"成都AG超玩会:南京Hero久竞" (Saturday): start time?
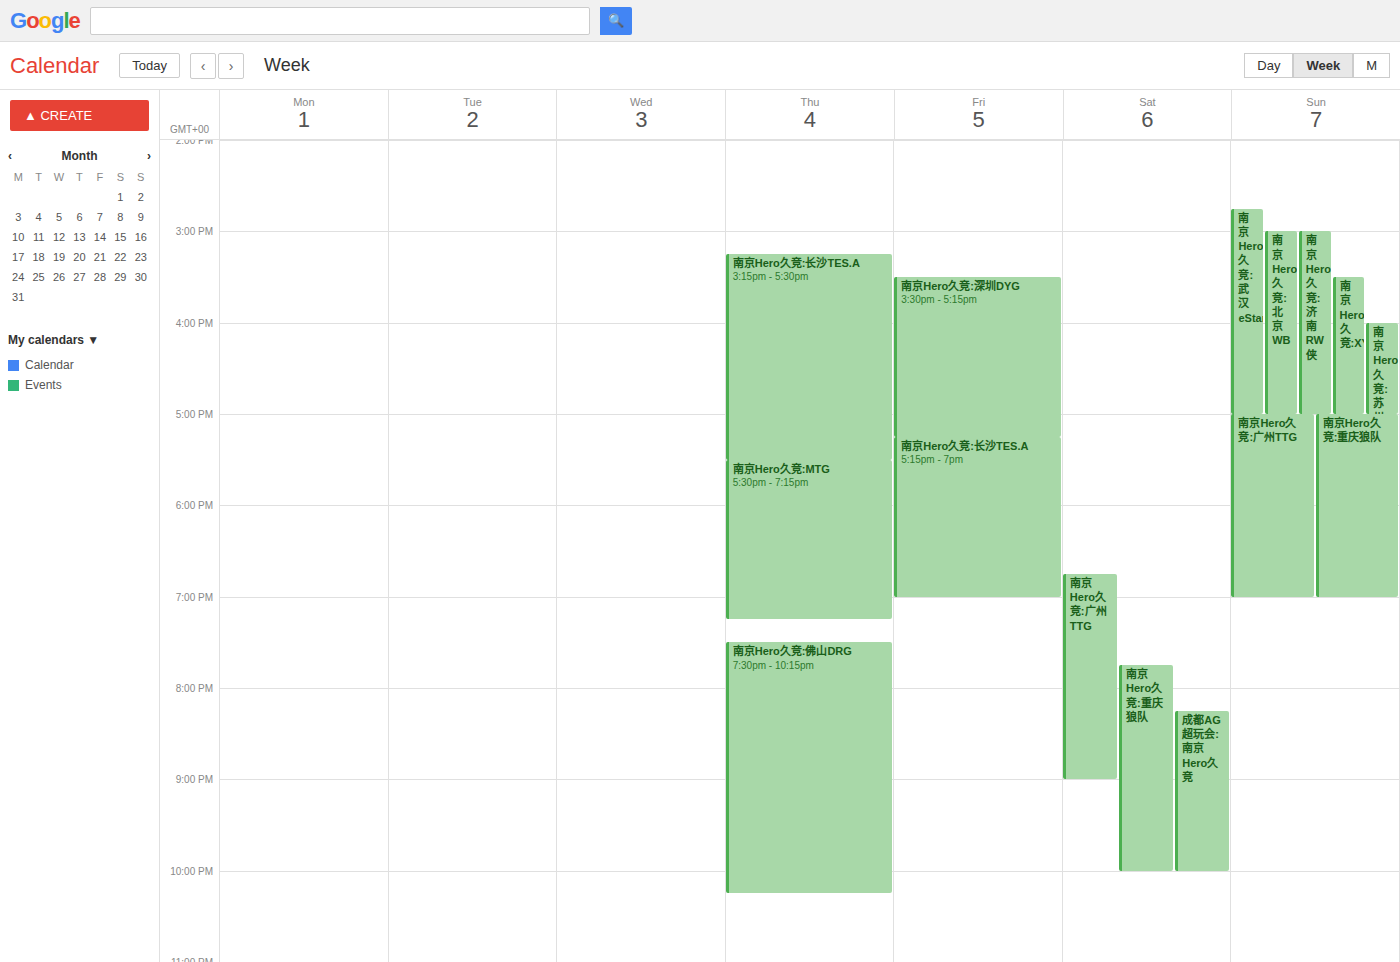
8:15 PM